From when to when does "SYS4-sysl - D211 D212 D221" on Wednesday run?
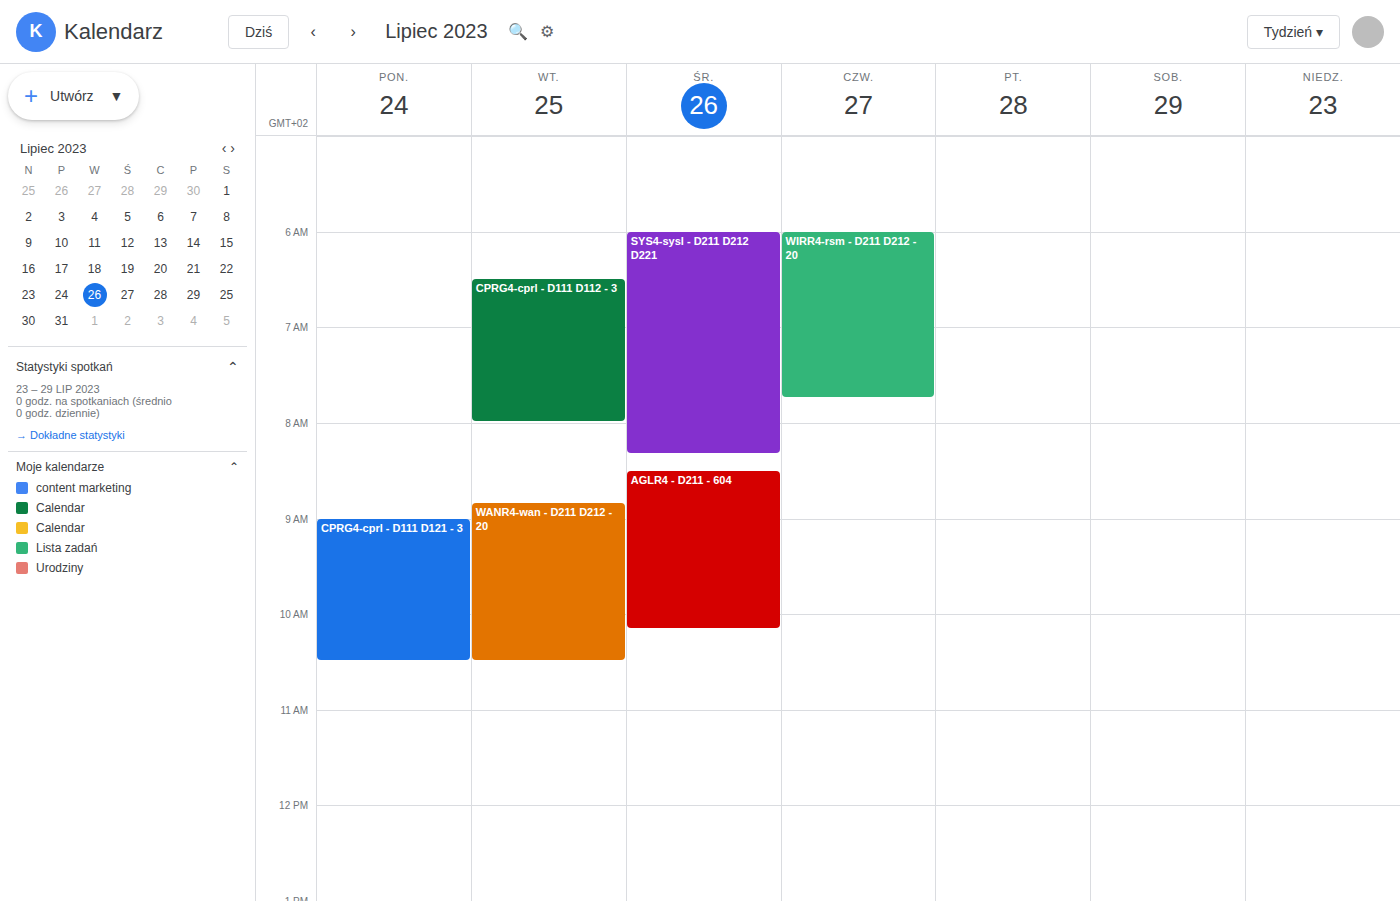
6:00 AM to 8:20 AM